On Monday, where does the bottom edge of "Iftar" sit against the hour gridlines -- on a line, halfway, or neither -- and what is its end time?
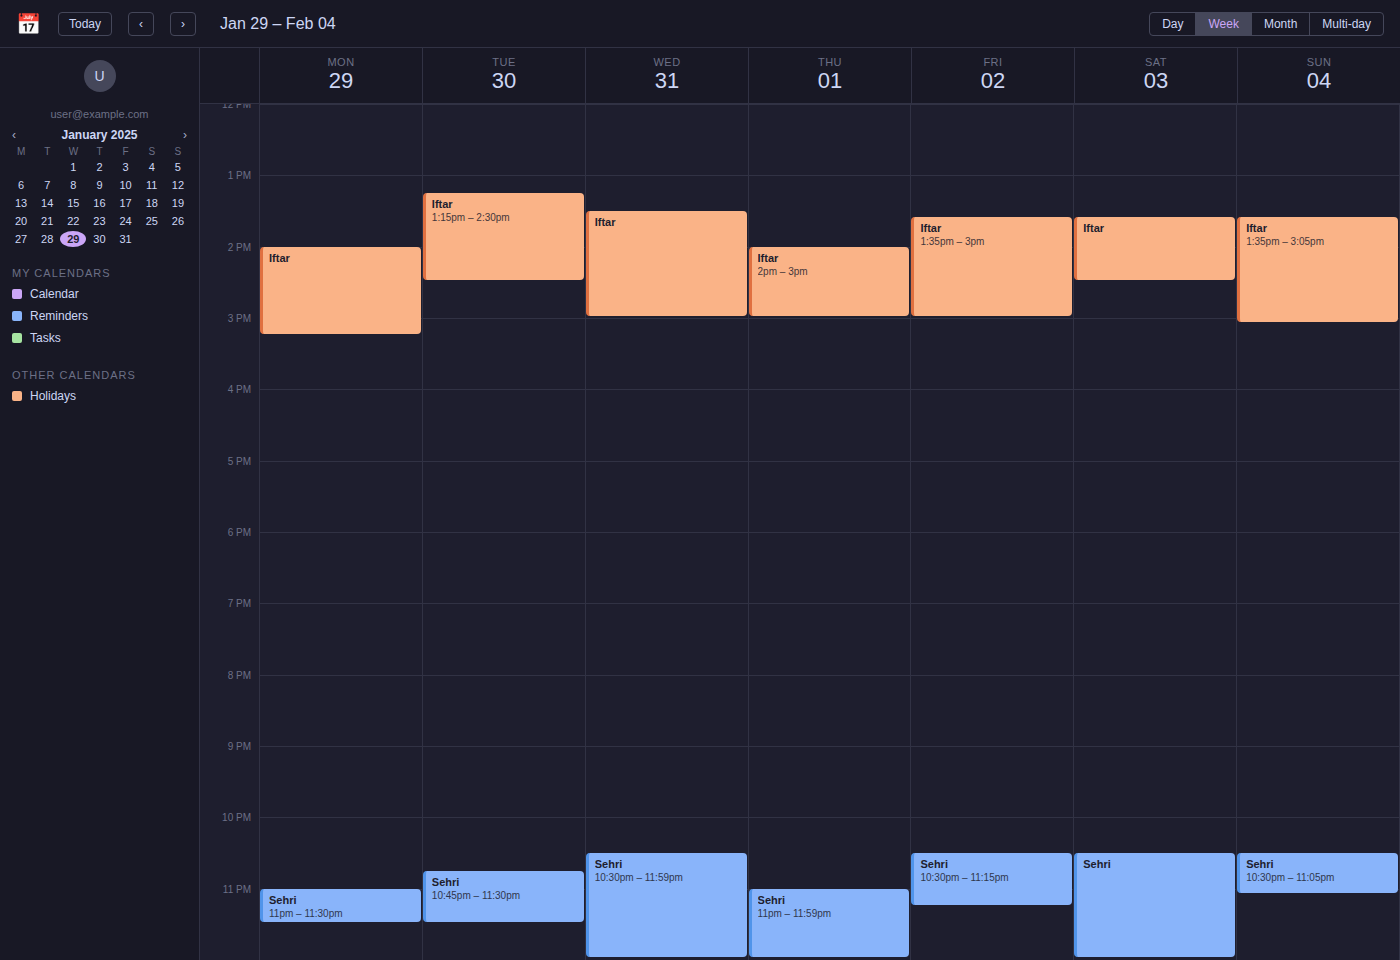
3:15 PM -- neither: a quarter of the way from the 3 PM line to the 4 PM line.